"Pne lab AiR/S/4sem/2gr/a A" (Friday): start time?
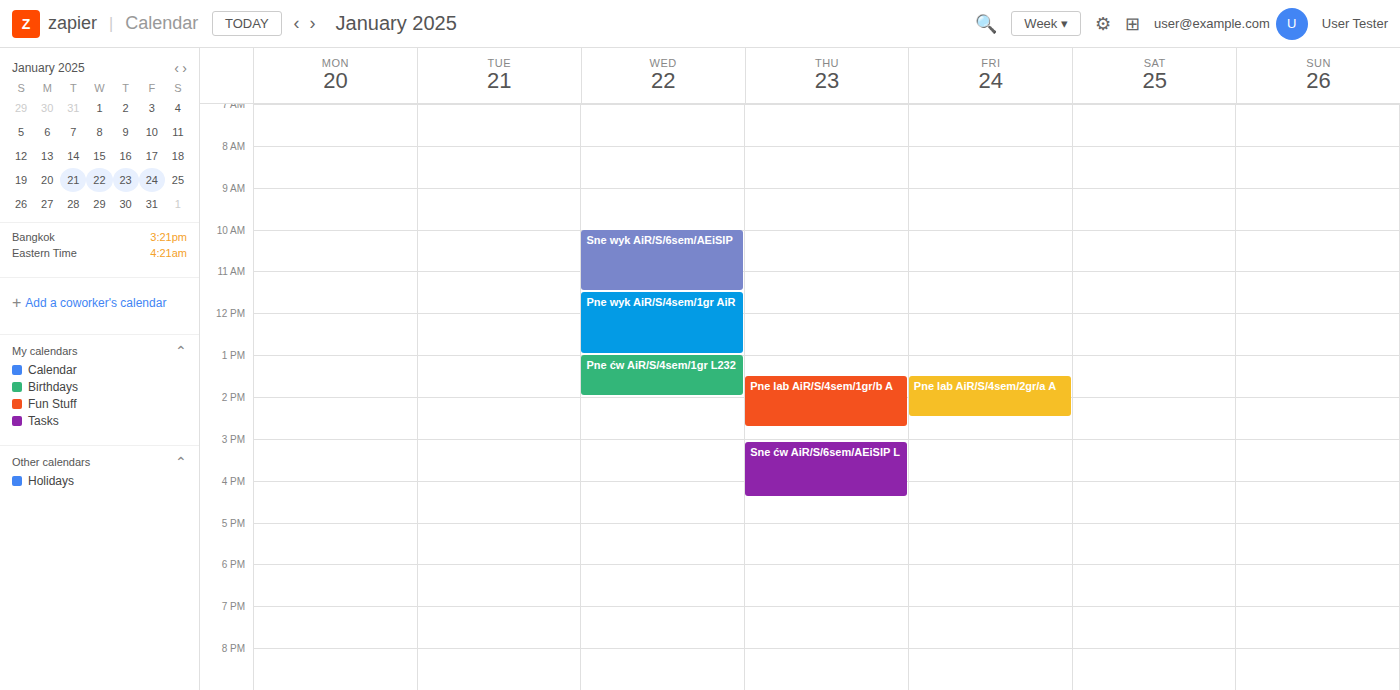
1:30 PM